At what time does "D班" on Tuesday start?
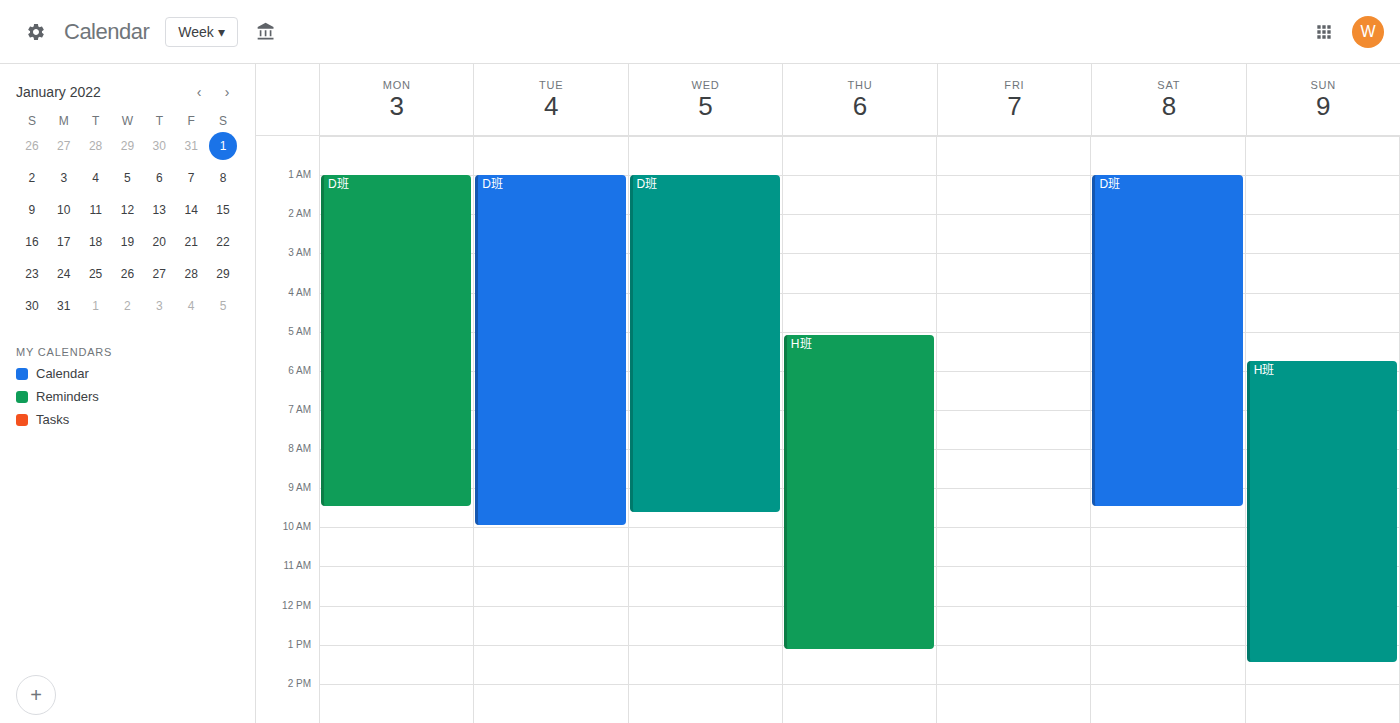
1:00 AM